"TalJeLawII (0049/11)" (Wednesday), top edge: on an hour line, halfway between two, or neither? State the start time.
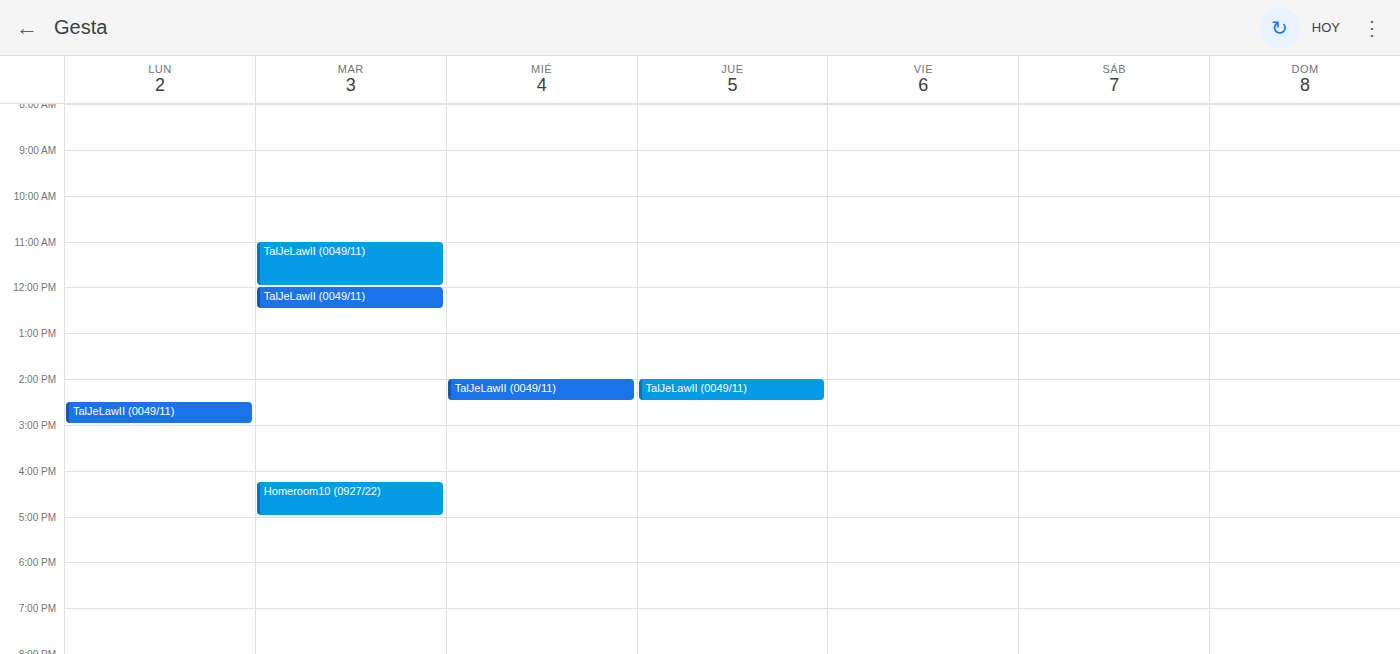
2:00 PM -- exactly on the 2 PM line.